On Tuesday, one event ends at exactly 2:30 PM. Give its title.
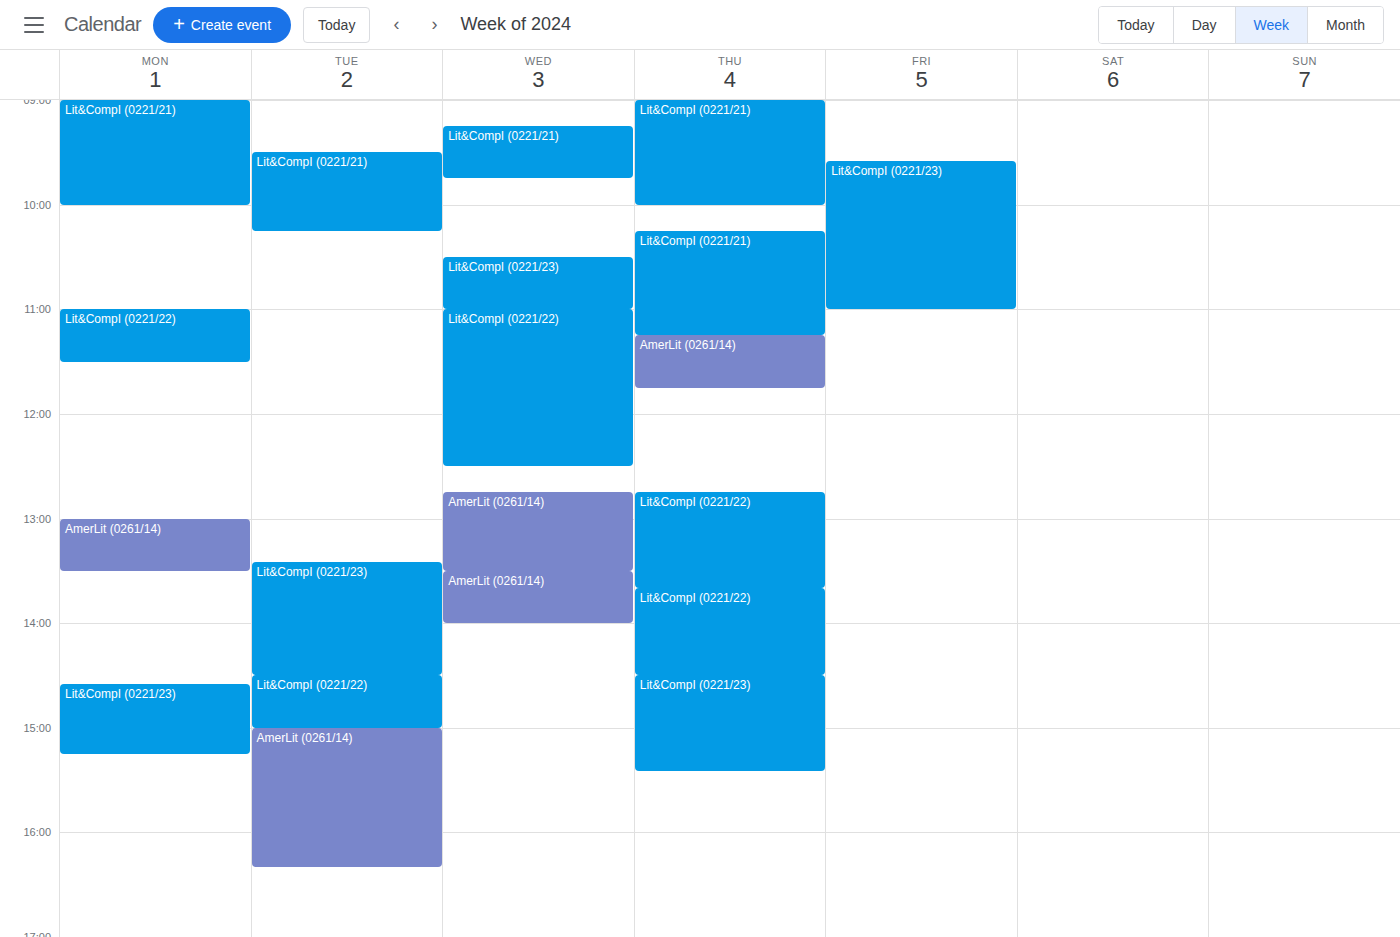
"Lit&CompI (0221/23)"